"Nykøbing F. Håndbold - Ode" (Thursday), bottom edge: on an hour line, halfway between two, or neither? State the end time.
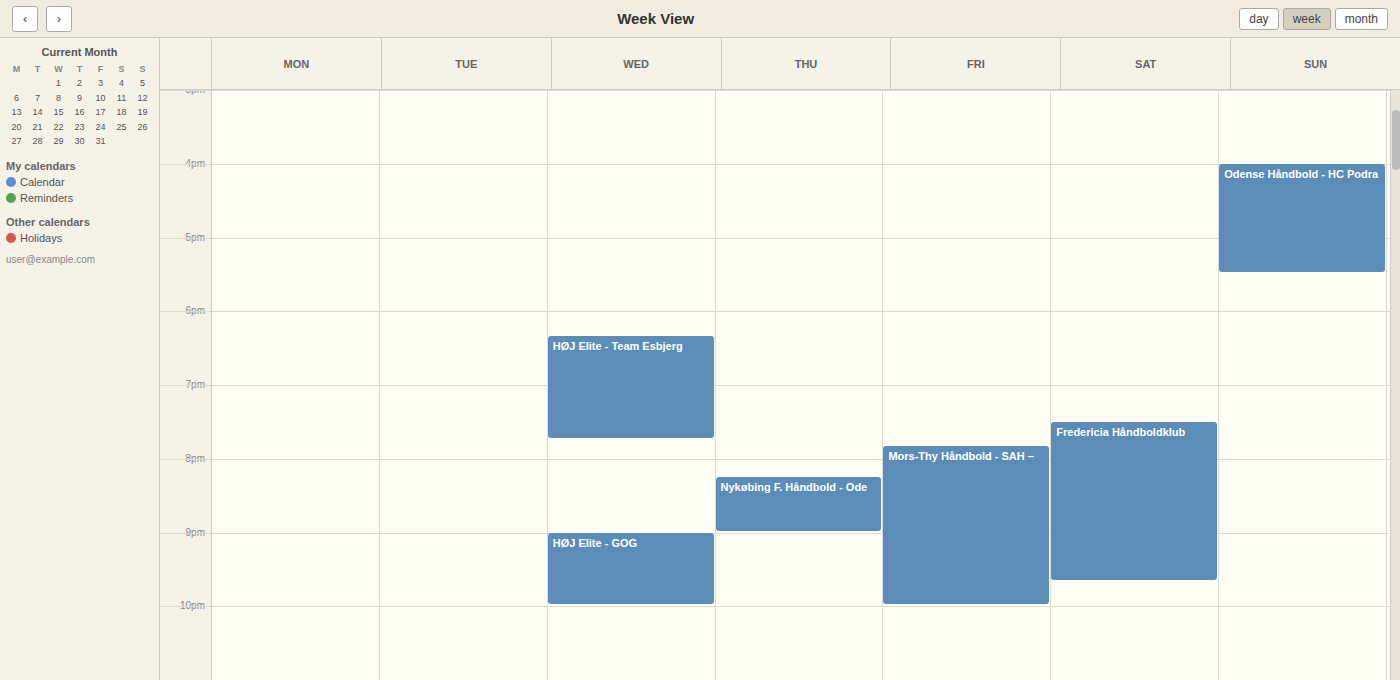
9:00 PM -- exactly on the 9 PM line.